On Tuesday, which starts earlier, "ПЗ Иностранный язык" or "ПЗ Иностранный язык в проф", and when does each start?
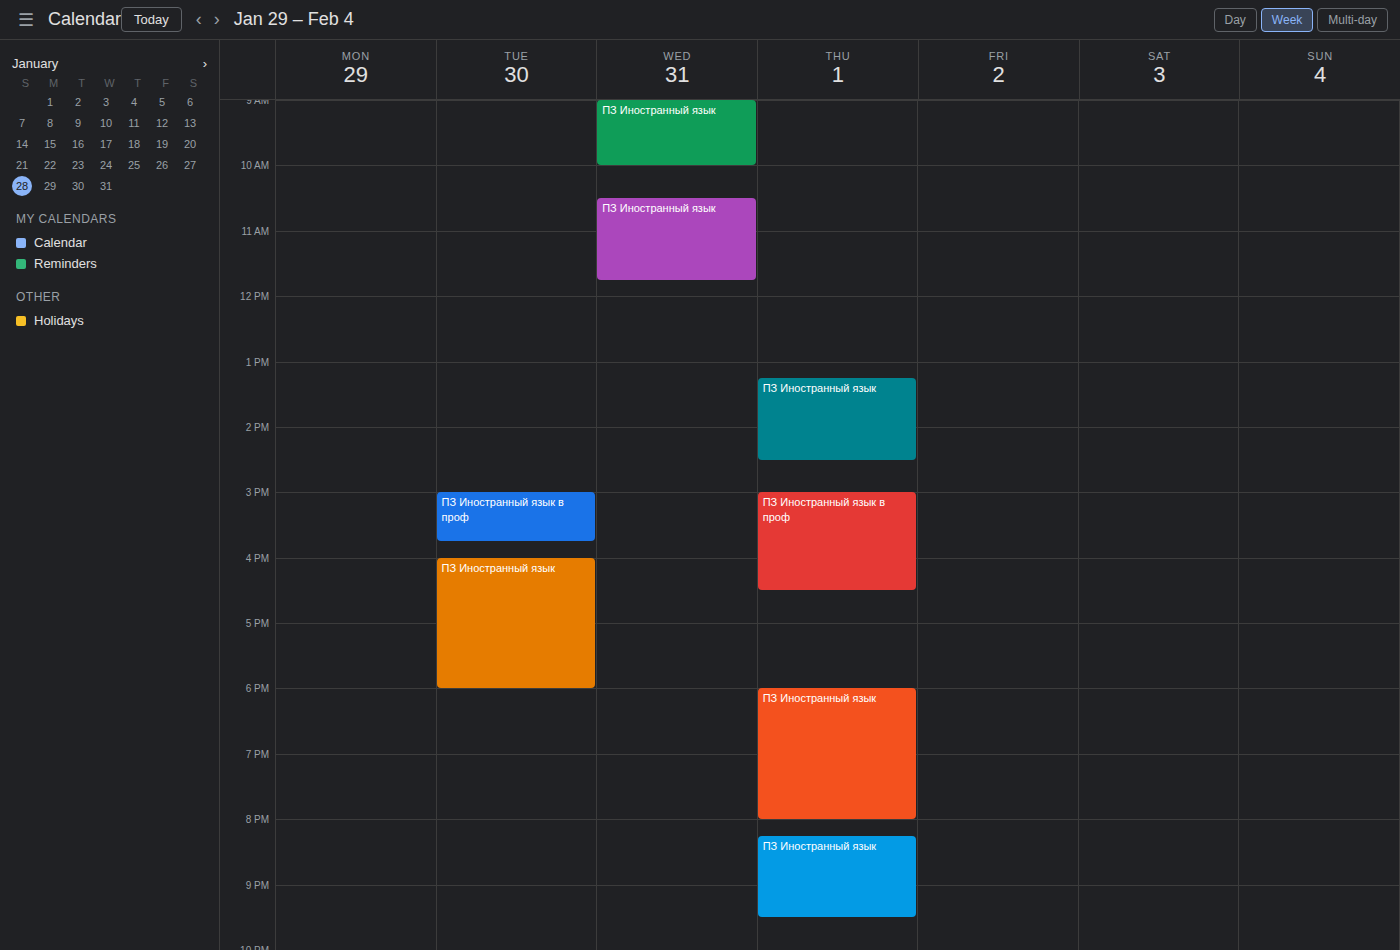
"ПЗ Иностранный язык в проф" 3:00 PM; "ПЗ Иностранный язык" 4:00 PM.